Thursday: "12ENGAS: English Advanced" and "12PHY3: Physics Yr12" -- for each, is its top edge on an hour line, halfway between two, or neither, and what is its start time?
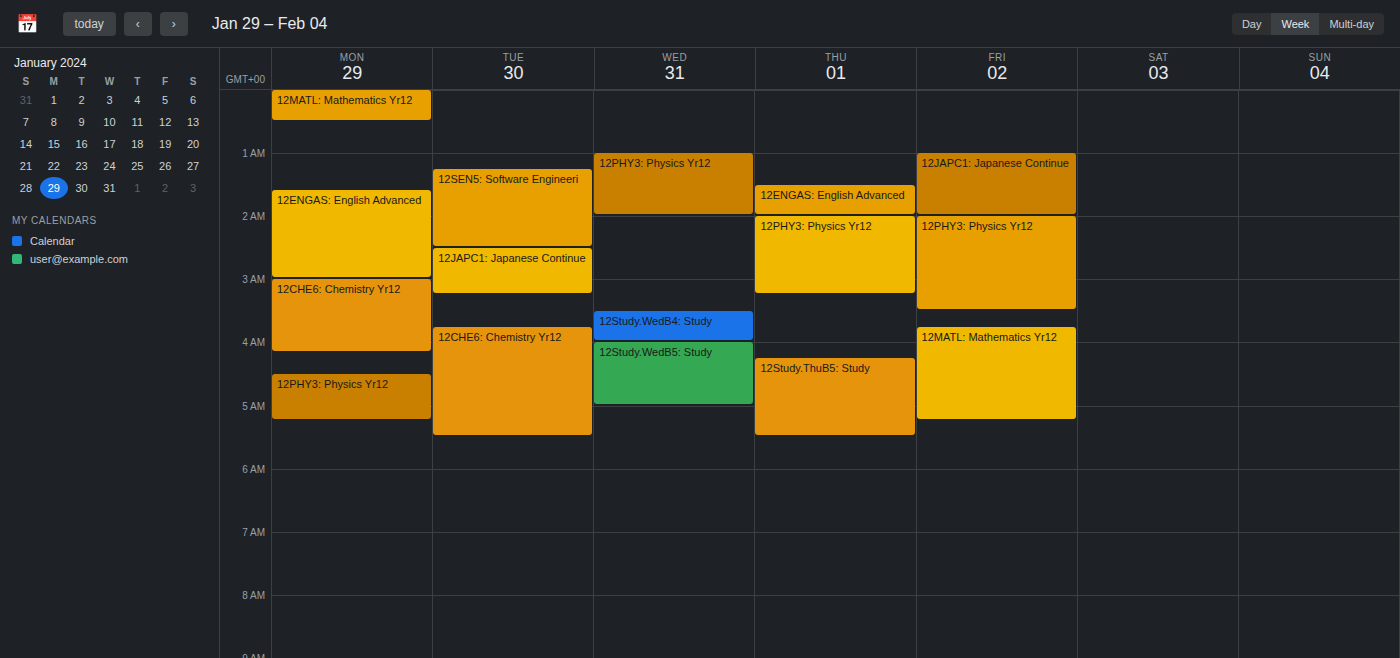
"12ENGAS: English Advanced": 1:30 AM, halfway between the 1 AM and 2 AM lines. "12PHY3: Physics Yr12": 2:00 AM, exactly on the 2 AM line.